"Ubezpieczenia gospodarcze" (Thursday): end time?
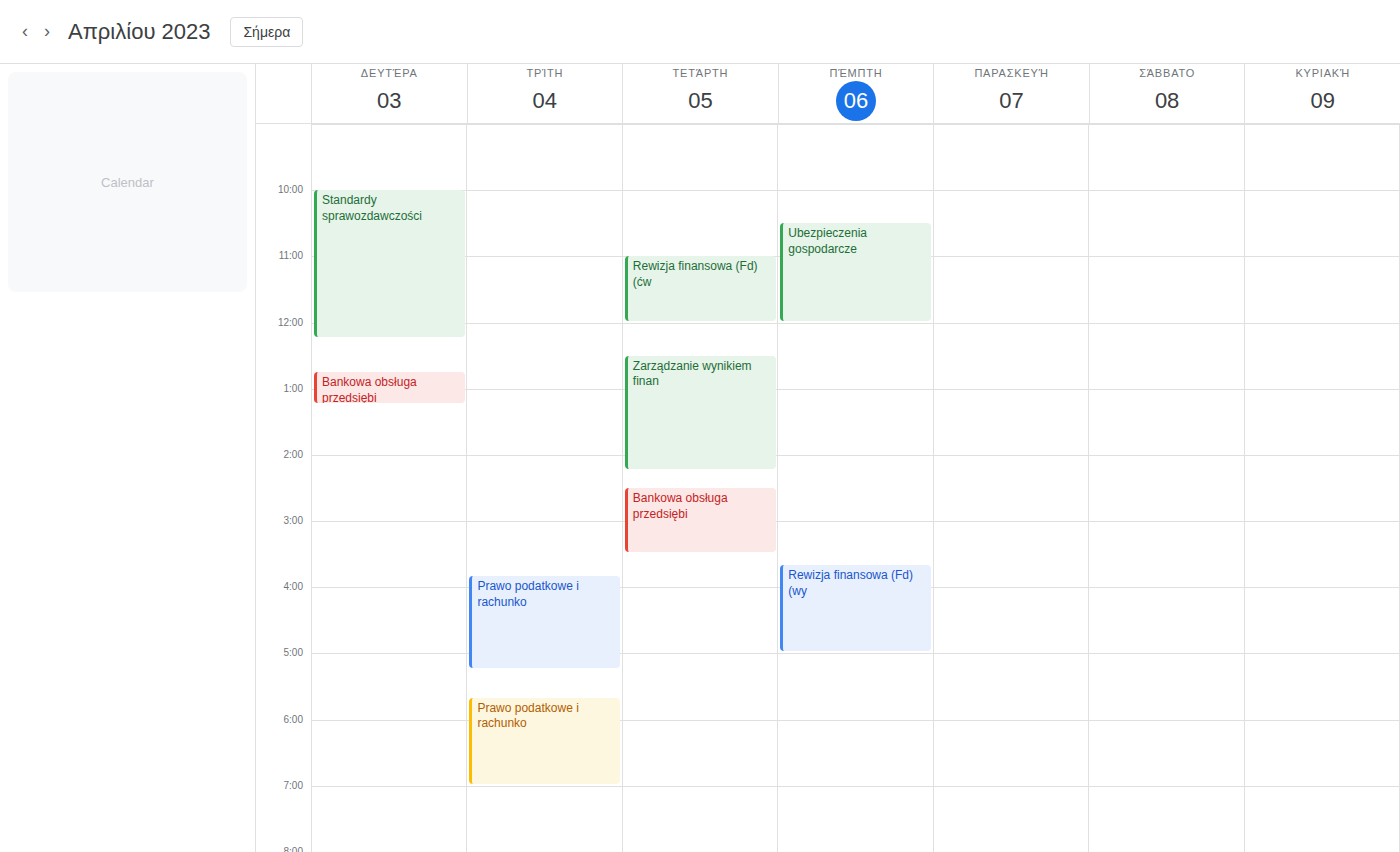
12:00